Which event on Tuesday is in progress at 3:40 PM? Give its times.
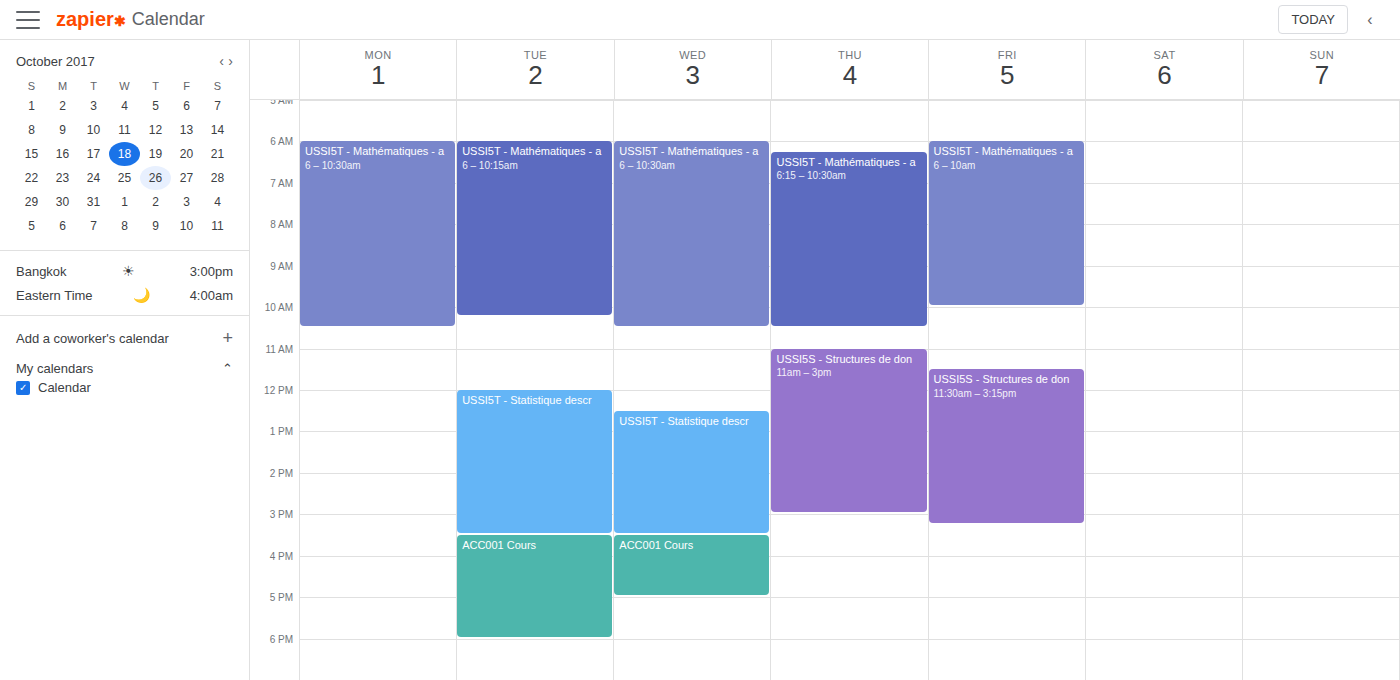
"ACC001 Cours", 3:30 PM to 6:00 PM